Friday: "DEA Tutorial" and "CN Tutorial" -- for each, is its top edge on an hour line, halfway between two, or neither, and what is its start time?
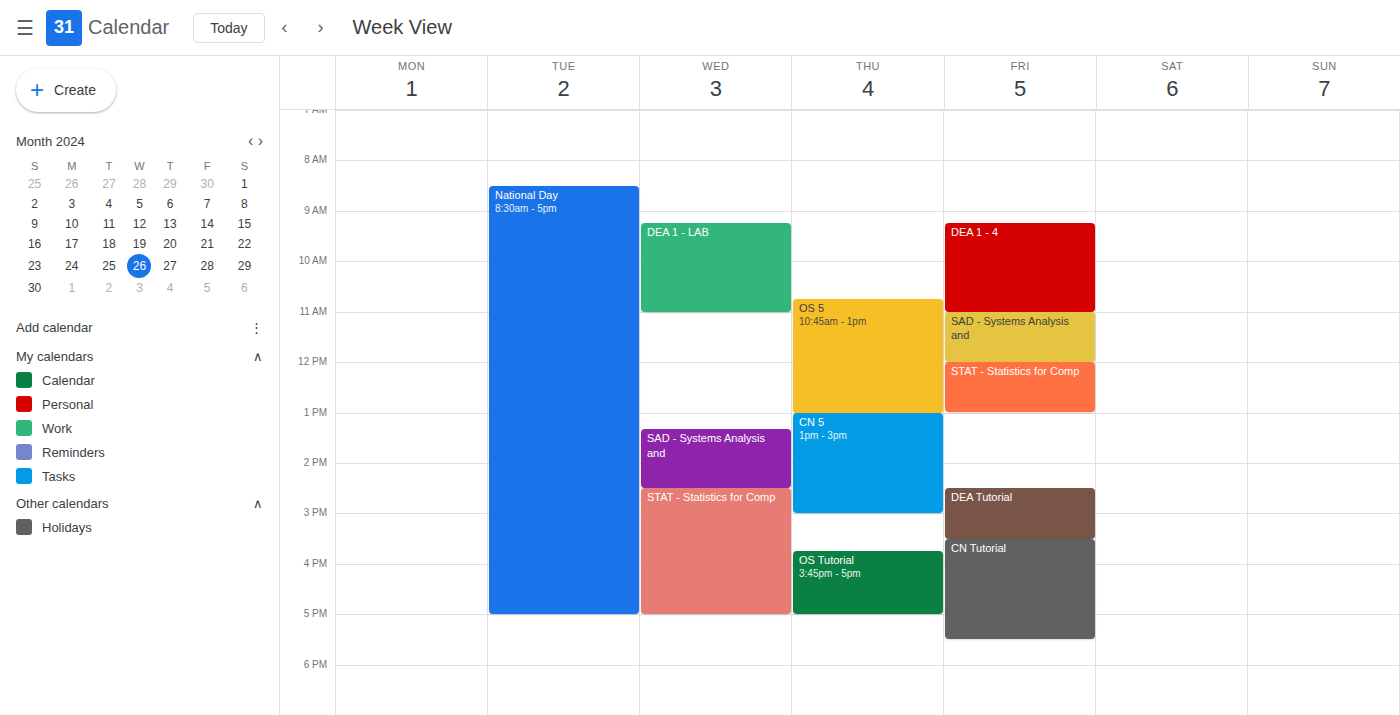
"DEA Tutorial": 2:30 PM, halfway between the 2 PM and 3 PM lines. "CN Tutorial": 3:30 PM, halfway between the 3 PM and 4 PM lines.